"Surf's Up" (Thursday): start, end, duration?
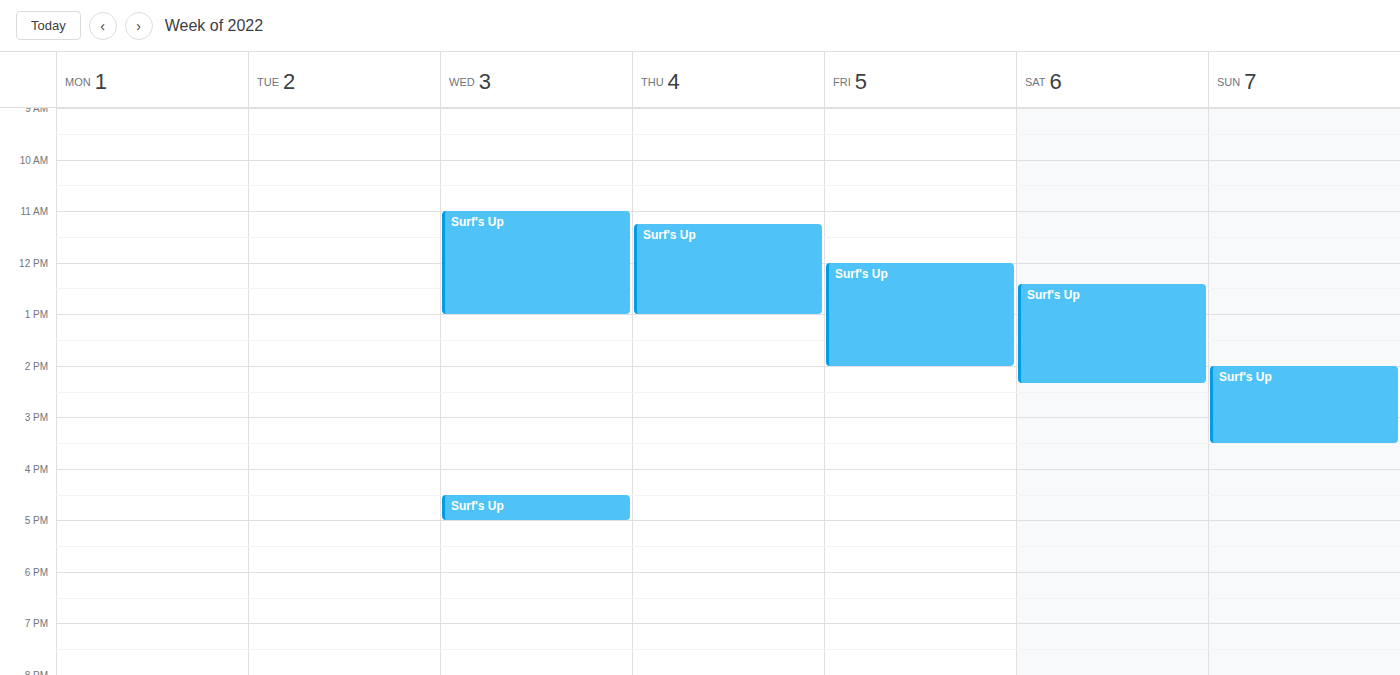
11:15 AM to 1:00 PM, 1 hour 45 minutes